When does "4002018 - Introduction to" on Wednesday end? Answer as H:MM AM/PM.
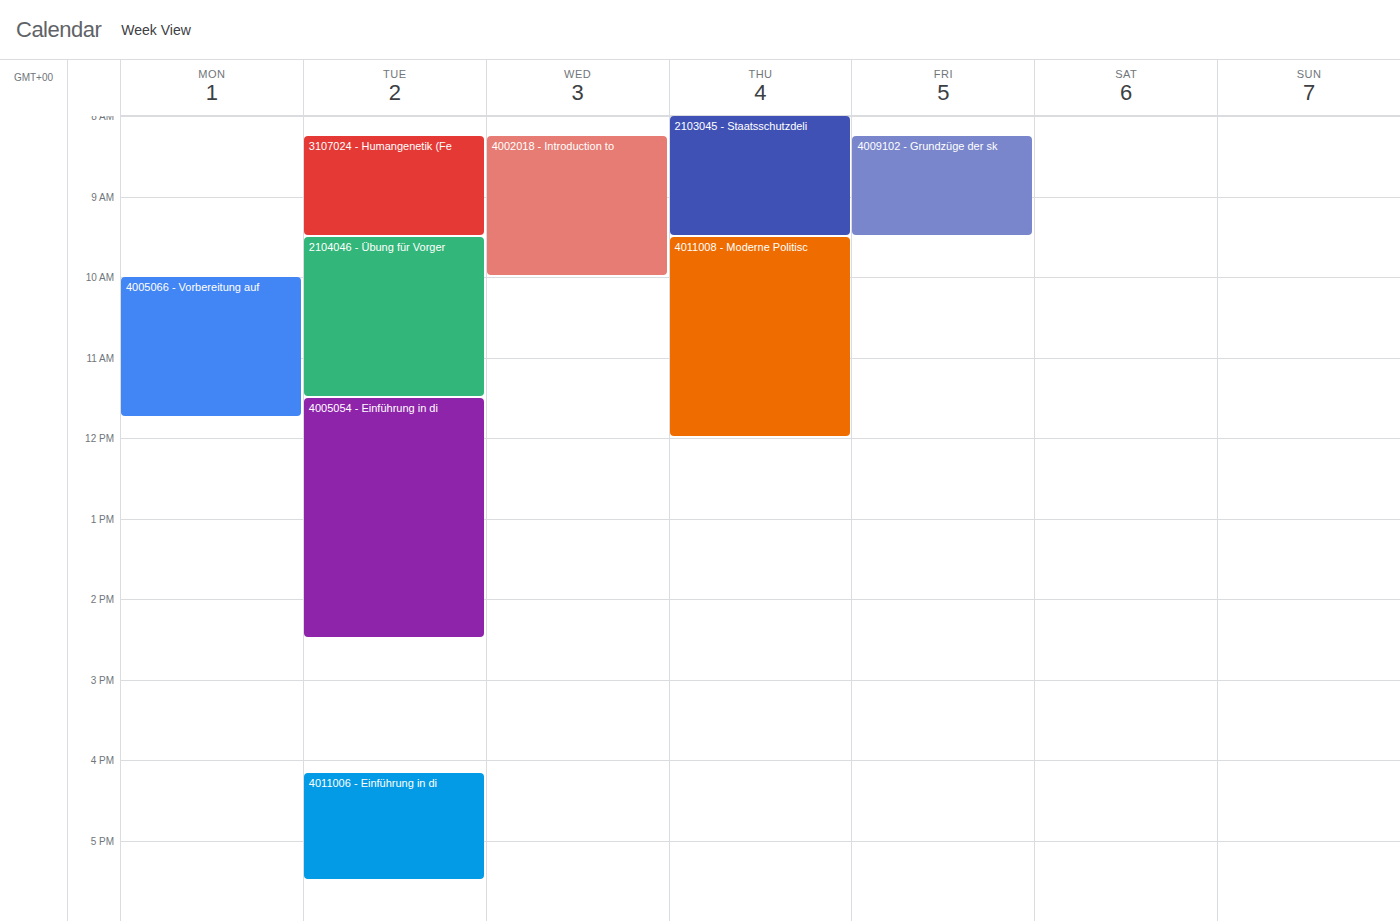
10:00 AM